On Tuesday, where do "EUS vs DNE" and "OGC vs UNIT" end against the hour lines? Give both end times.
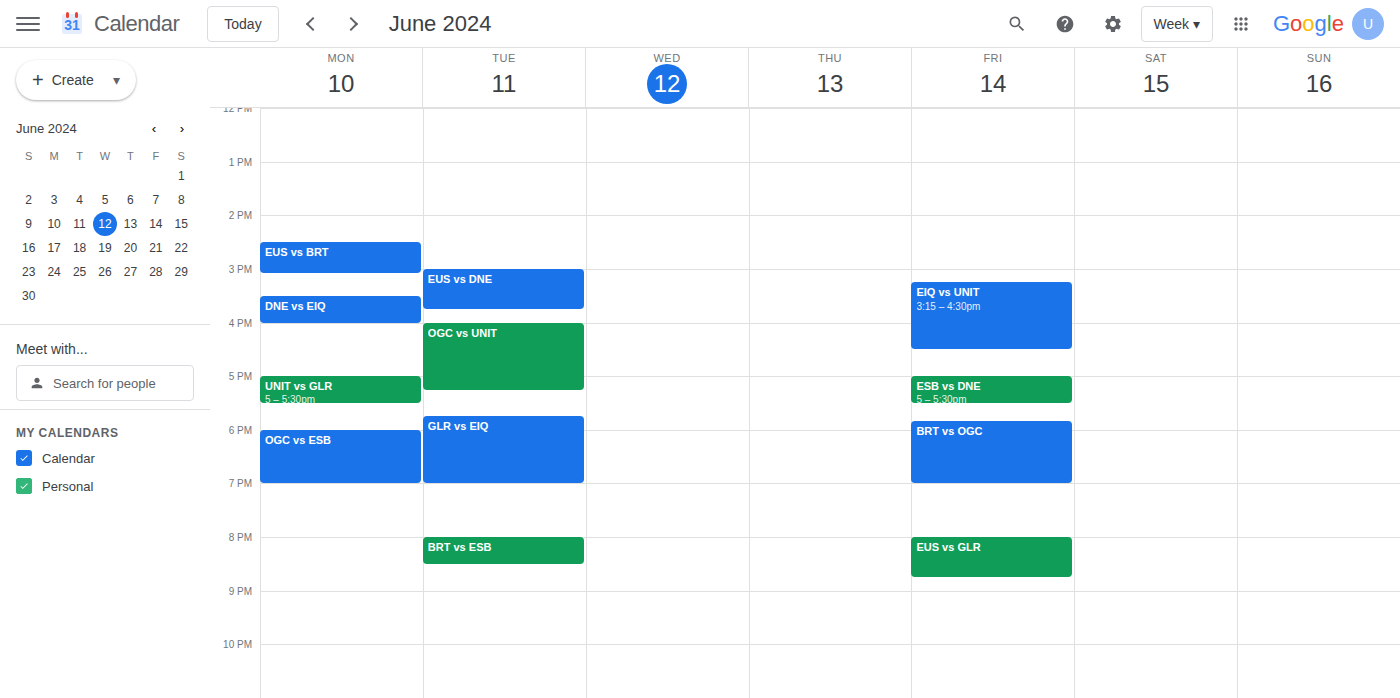
"EUS vs DNE": 15:45, neither: three quarters of the way from the 15:00 line to the 16:00 line. "OGC vs UNIT": 17:15, neither: a quarter of the way from the 17:00 line to the 18:00 line.